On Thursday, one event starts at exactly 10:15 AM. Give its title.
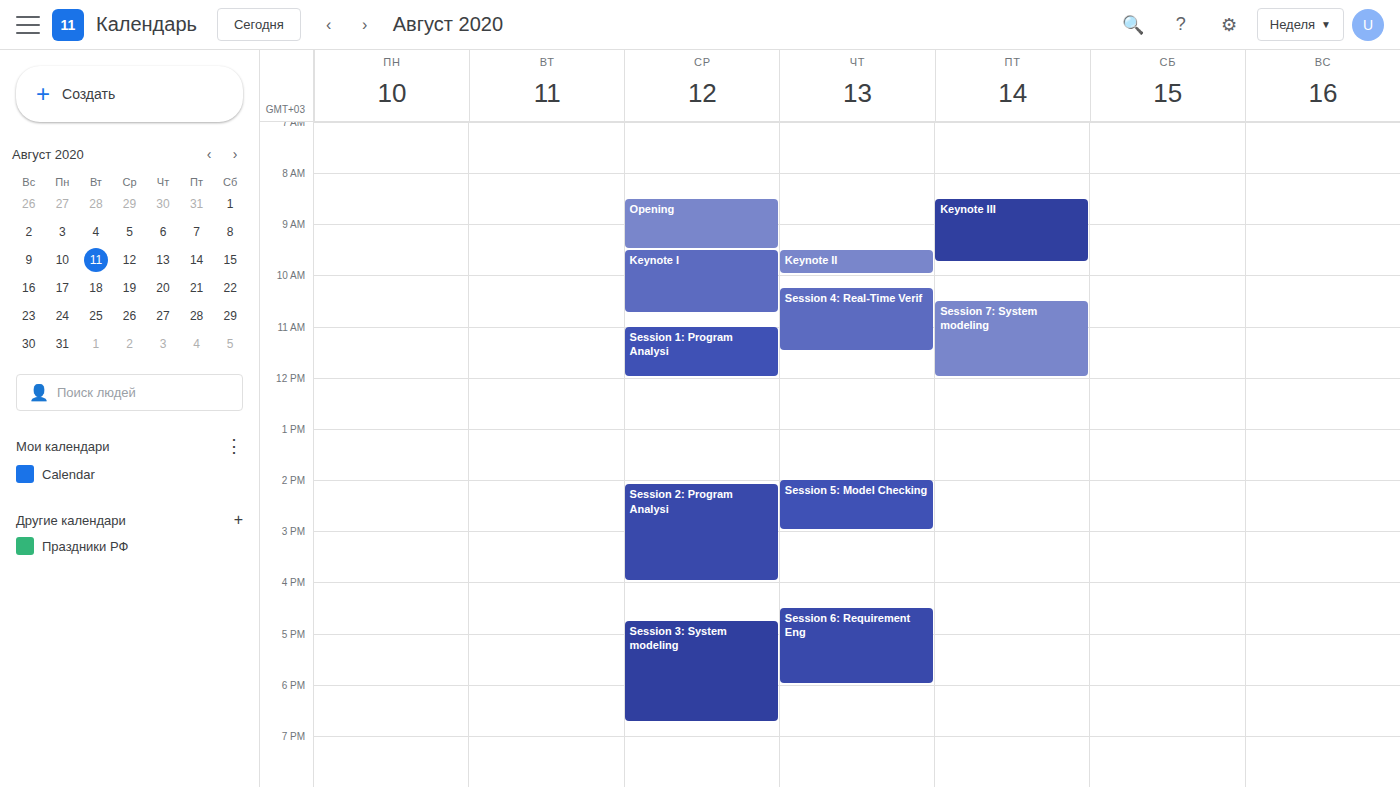
"Session 4: Real-Time Verif"